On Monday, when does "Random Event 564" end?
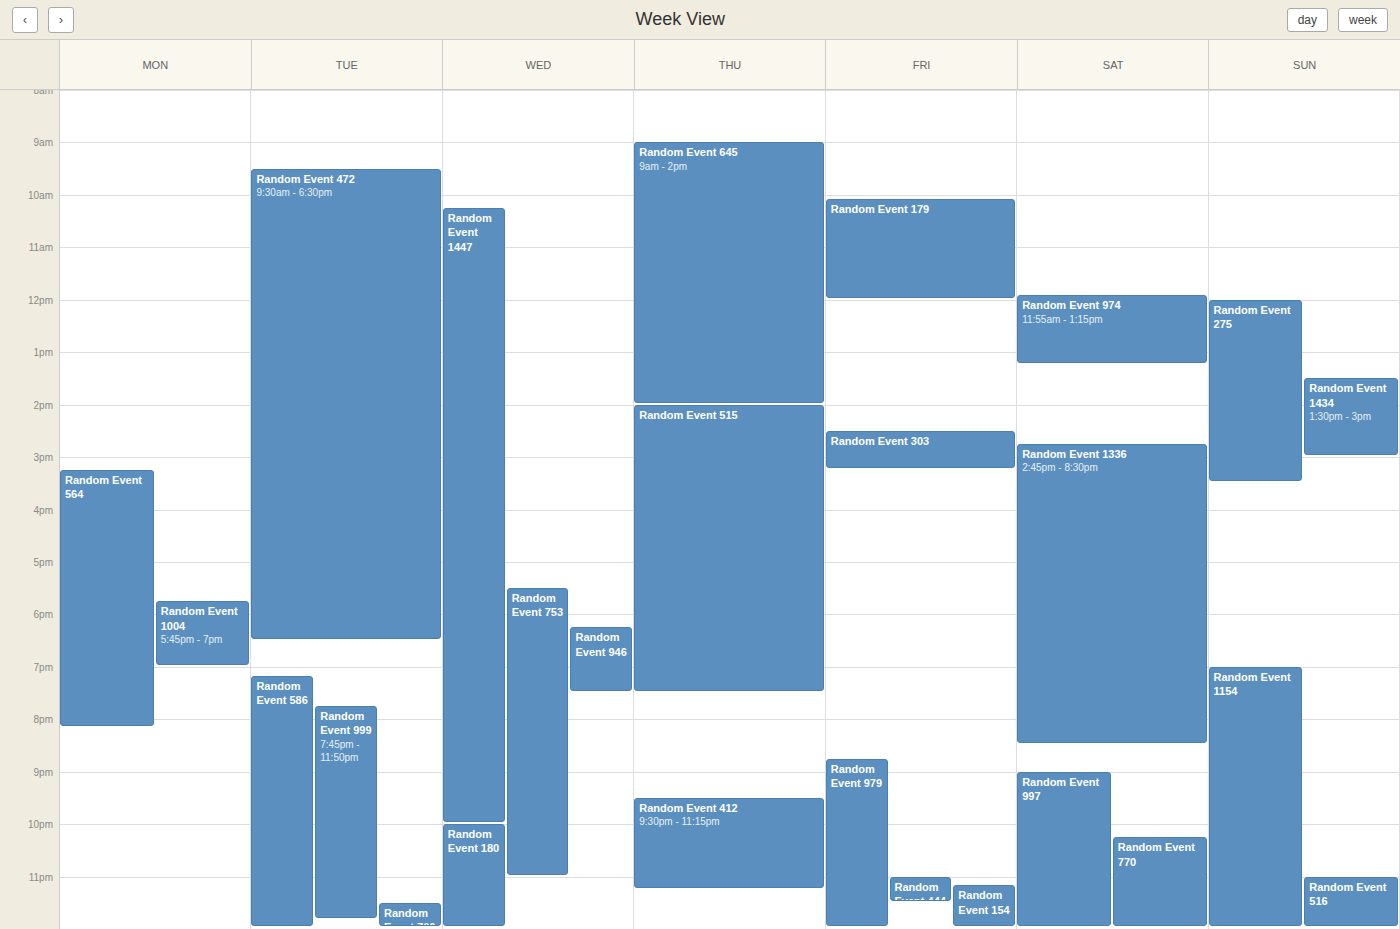
8:10 PM